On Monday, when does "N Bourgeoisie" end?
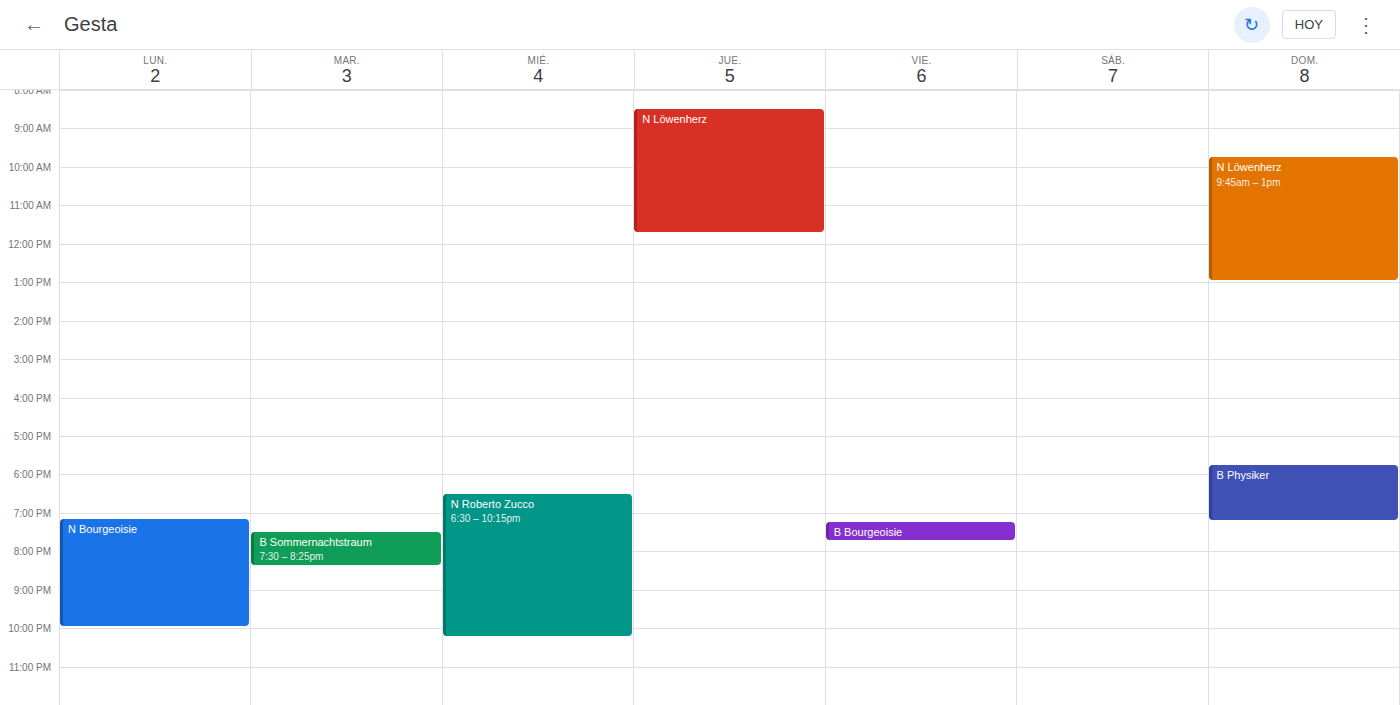
10:00 PM